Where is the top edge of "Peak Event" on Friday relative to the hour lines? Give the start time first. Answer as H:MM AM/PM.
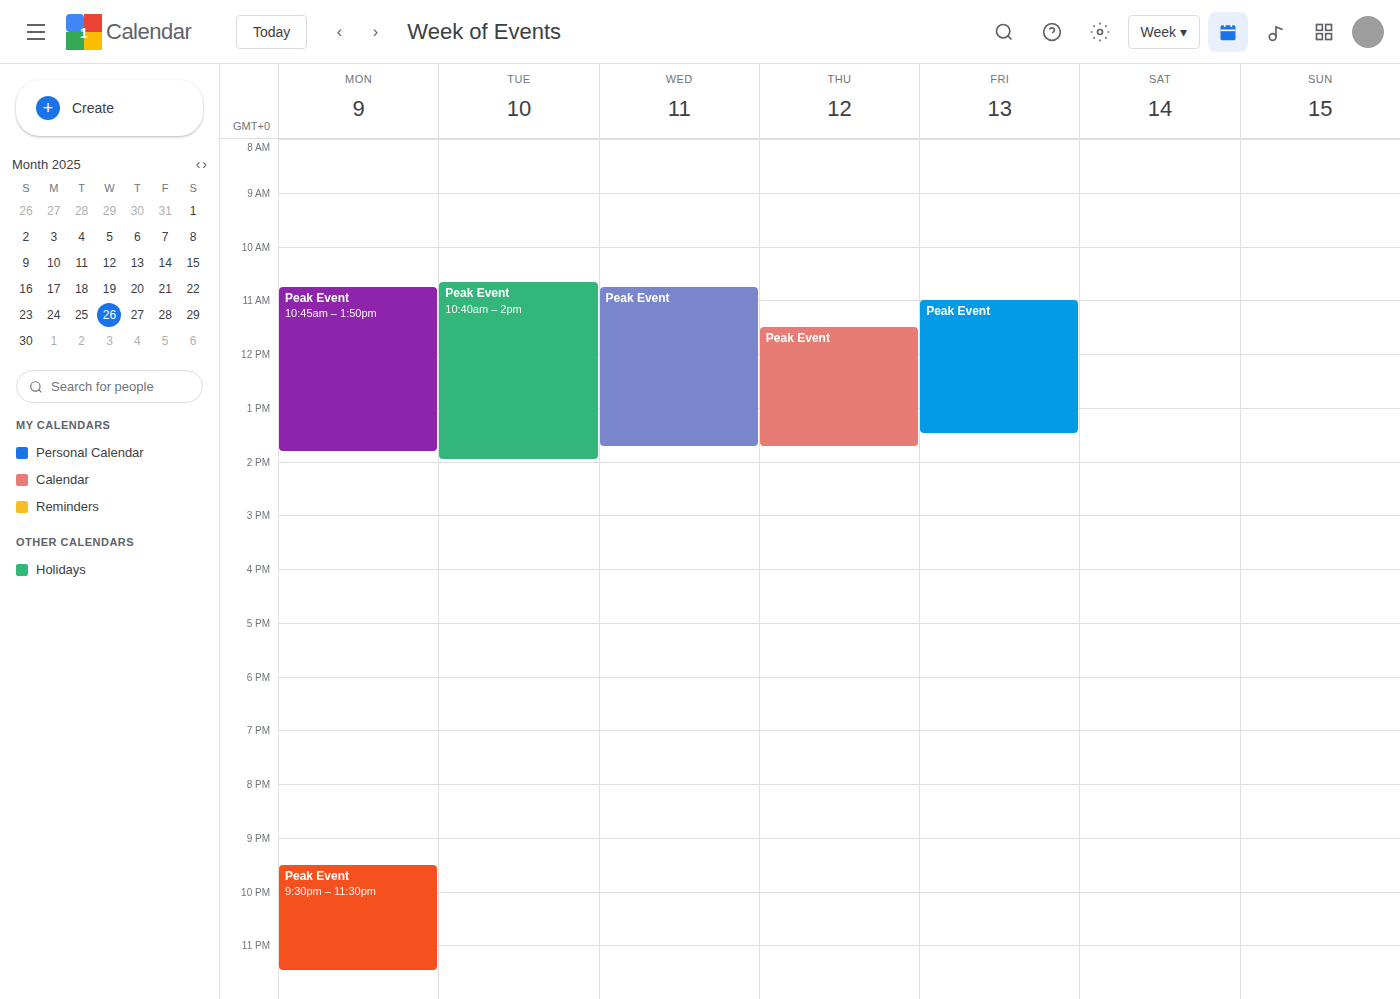
11:00 AM -- exactly on the 11 AM line.